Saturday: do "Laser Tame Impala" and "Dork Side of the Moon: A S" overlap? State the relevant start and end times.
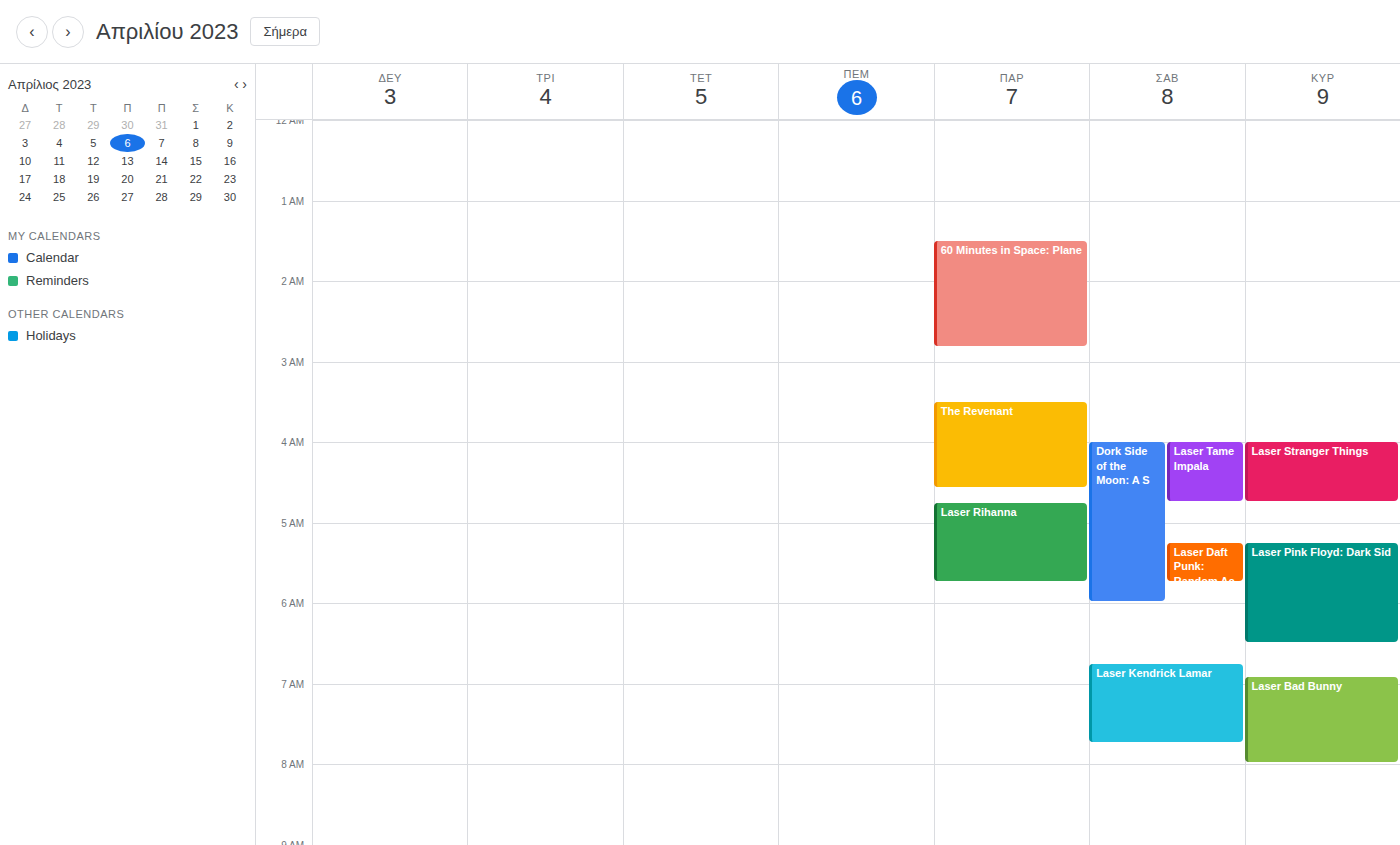
"Dork Side of the Moon: A S" starts at 4:00 AM, before "Laser Tame Impala" ends at 4:45 AM -- they overlap.